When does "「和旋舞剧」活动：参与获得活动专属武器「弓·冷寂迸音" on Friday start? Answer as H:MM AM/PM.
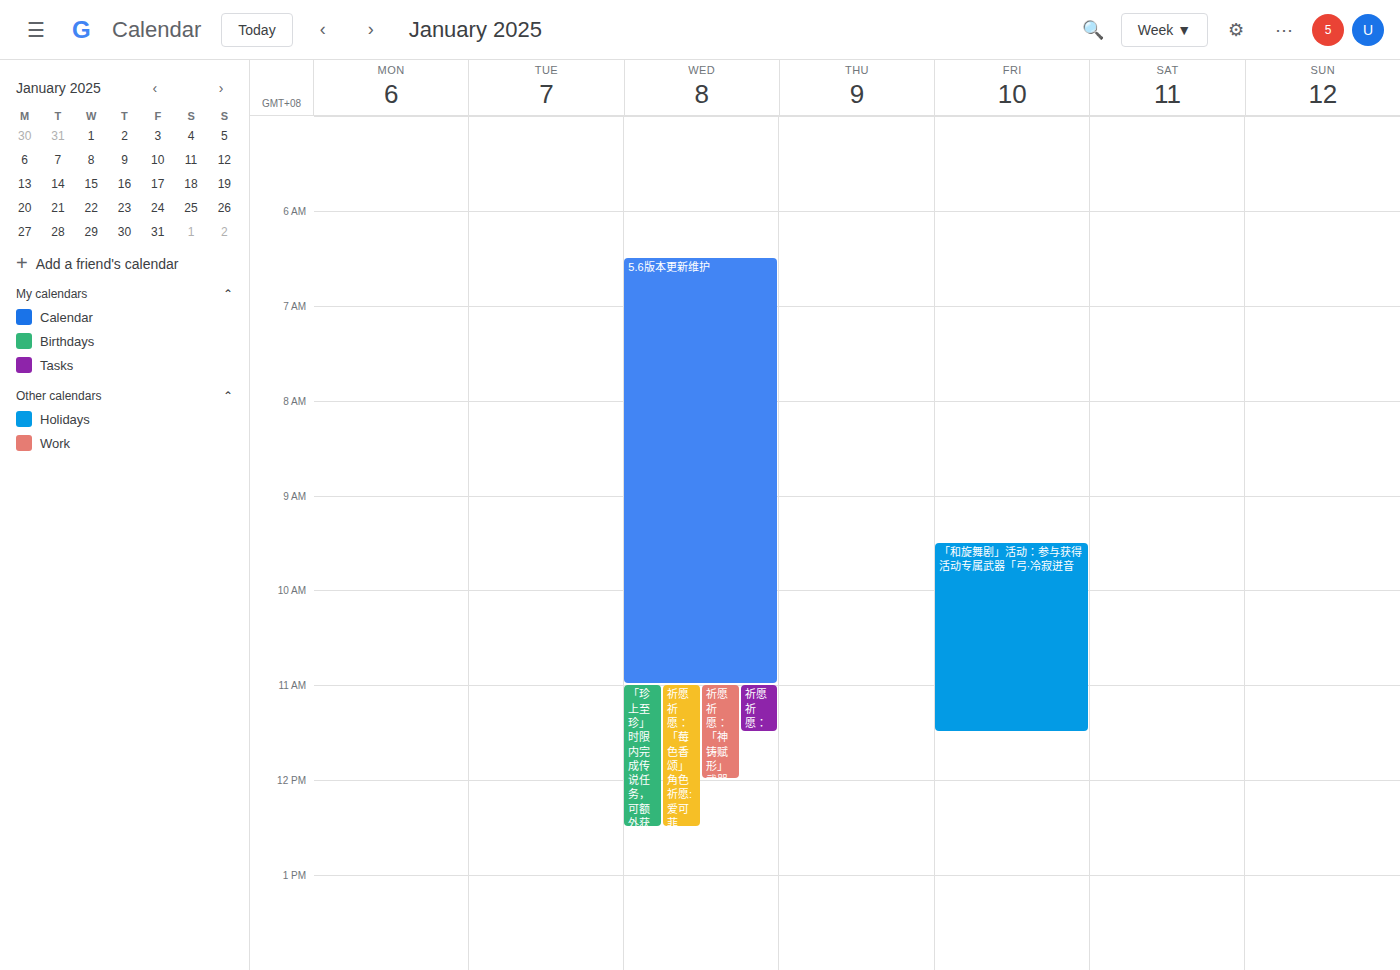
9:30 AM